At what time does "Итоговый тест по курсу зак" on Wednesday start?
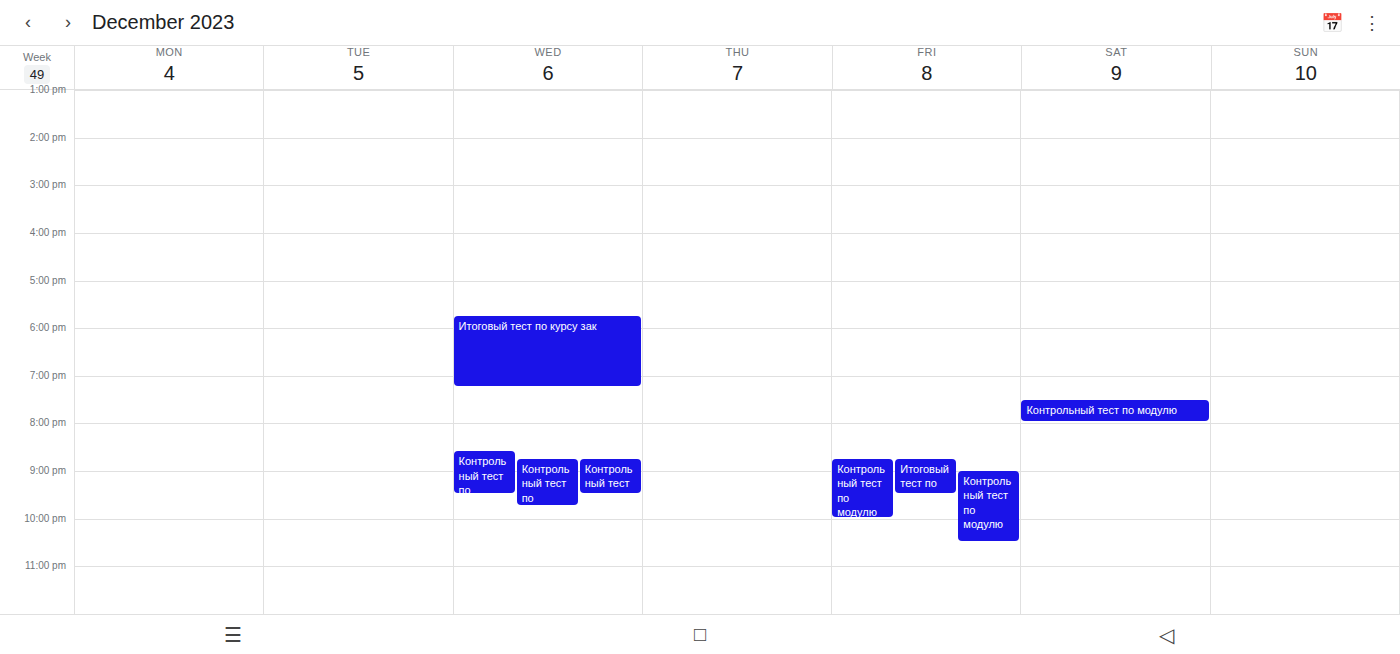
5:45 PM